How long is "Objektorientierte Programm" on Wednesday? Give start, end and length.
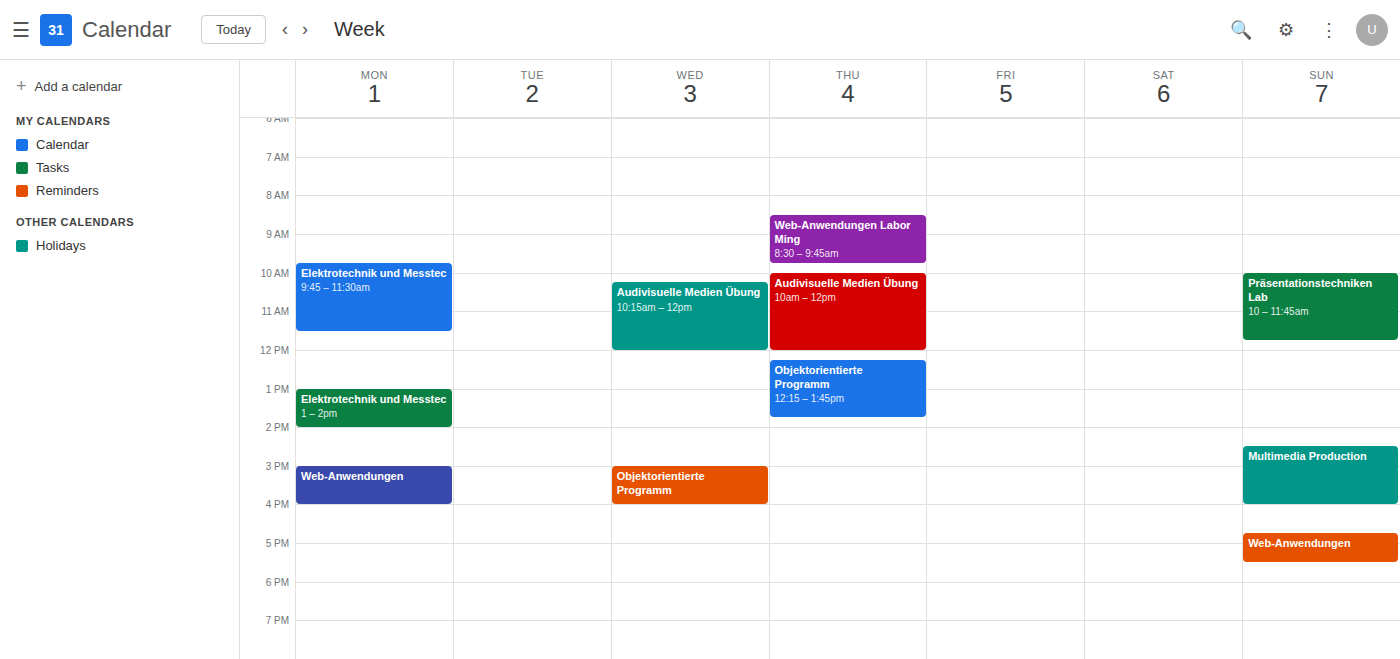
3:00 PM to 4:00 PM, 1 hour